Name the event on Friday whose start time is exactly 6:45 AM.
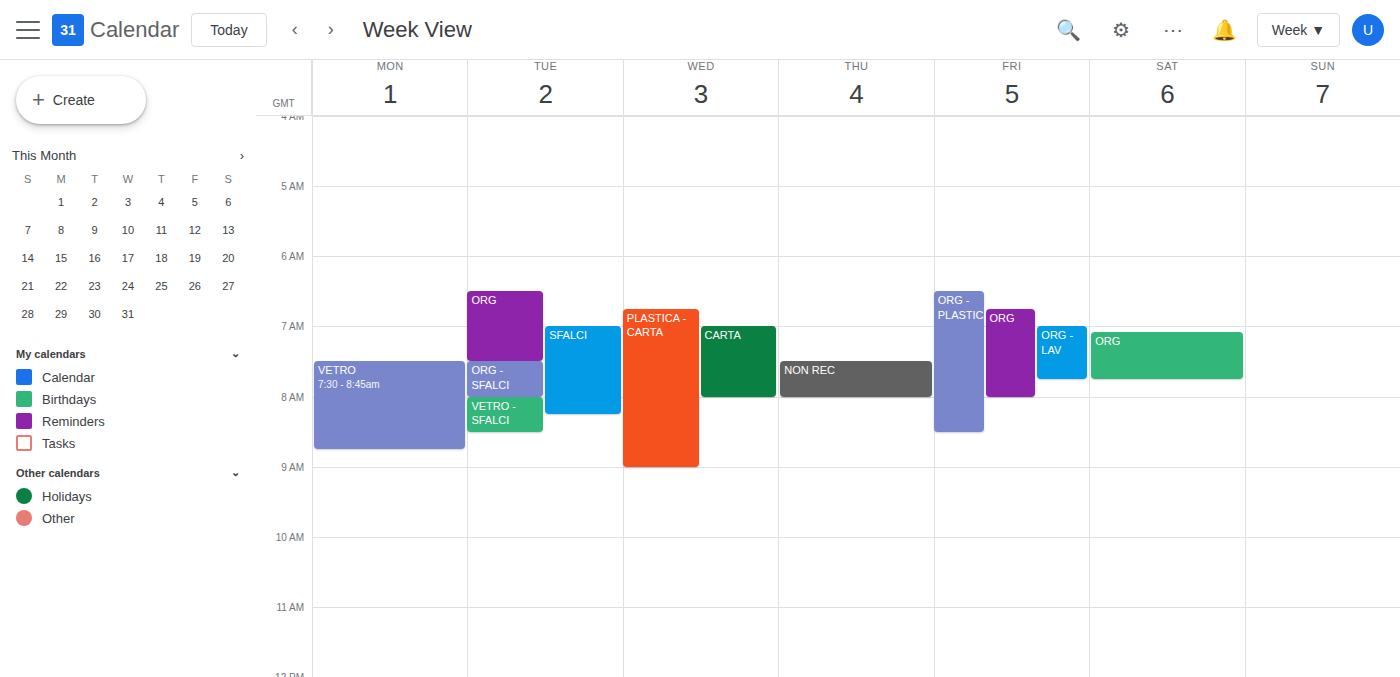
"ORG"